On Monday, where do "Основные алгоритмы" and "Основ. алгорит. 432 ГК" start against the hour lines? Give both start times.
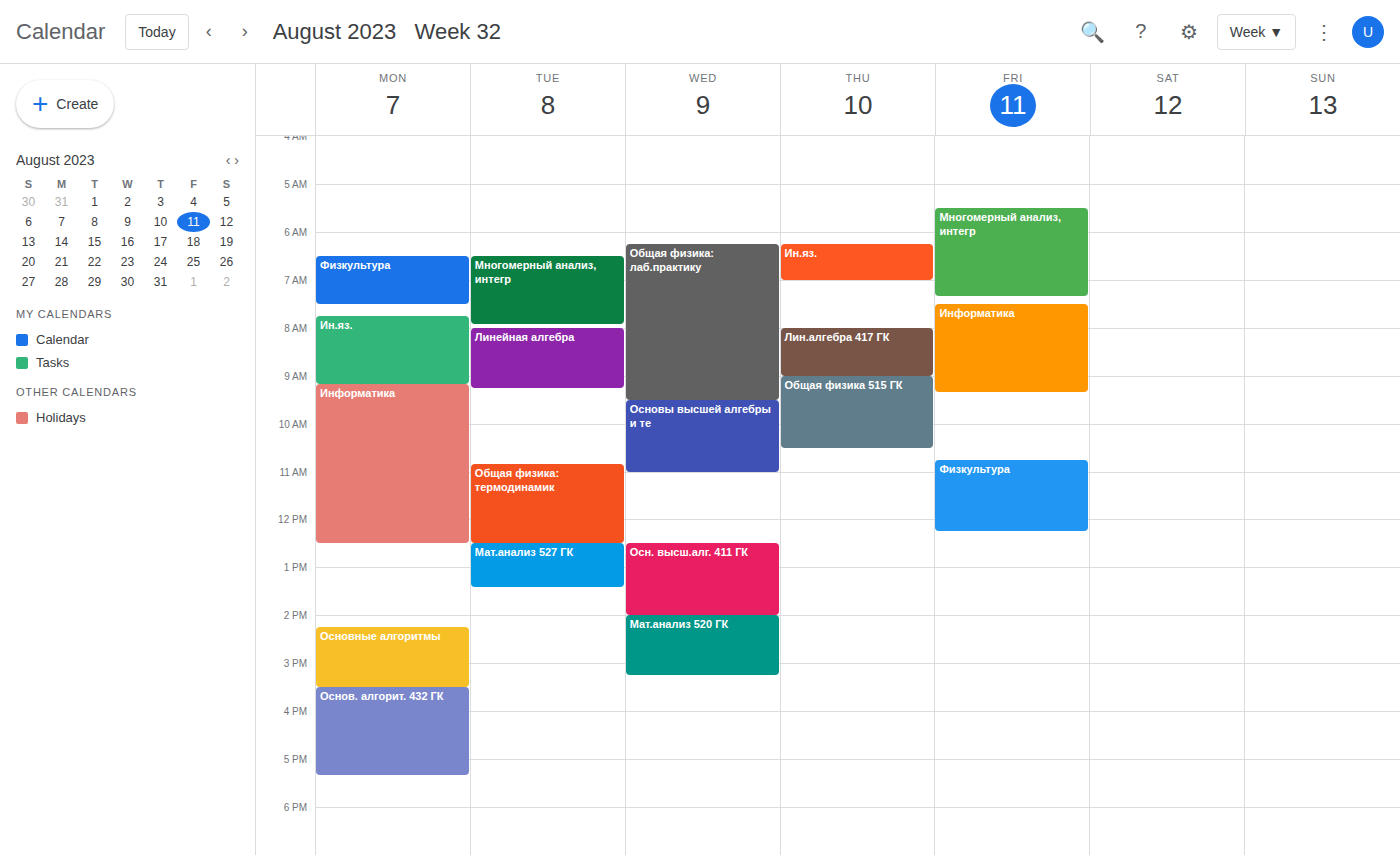
"Основные алгоритмы": 2:15 PM, neither: a quarter of the way from the 2 PM line to the 3 PM line. "Основ. алгорит. 432 ГК": 3:30 PM, halfway between the 3 PM and 4 PM lines.